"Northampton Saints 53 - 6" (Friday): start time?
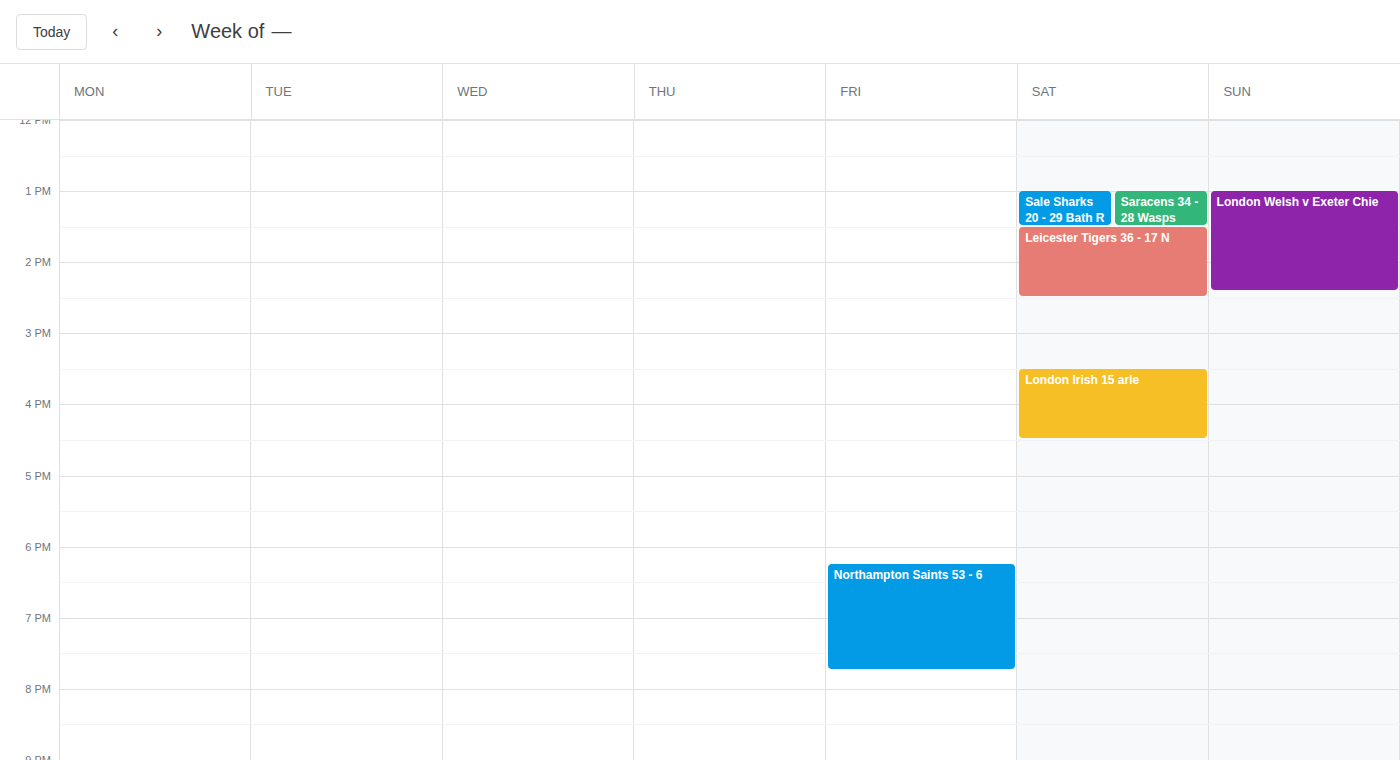
6:15 PM